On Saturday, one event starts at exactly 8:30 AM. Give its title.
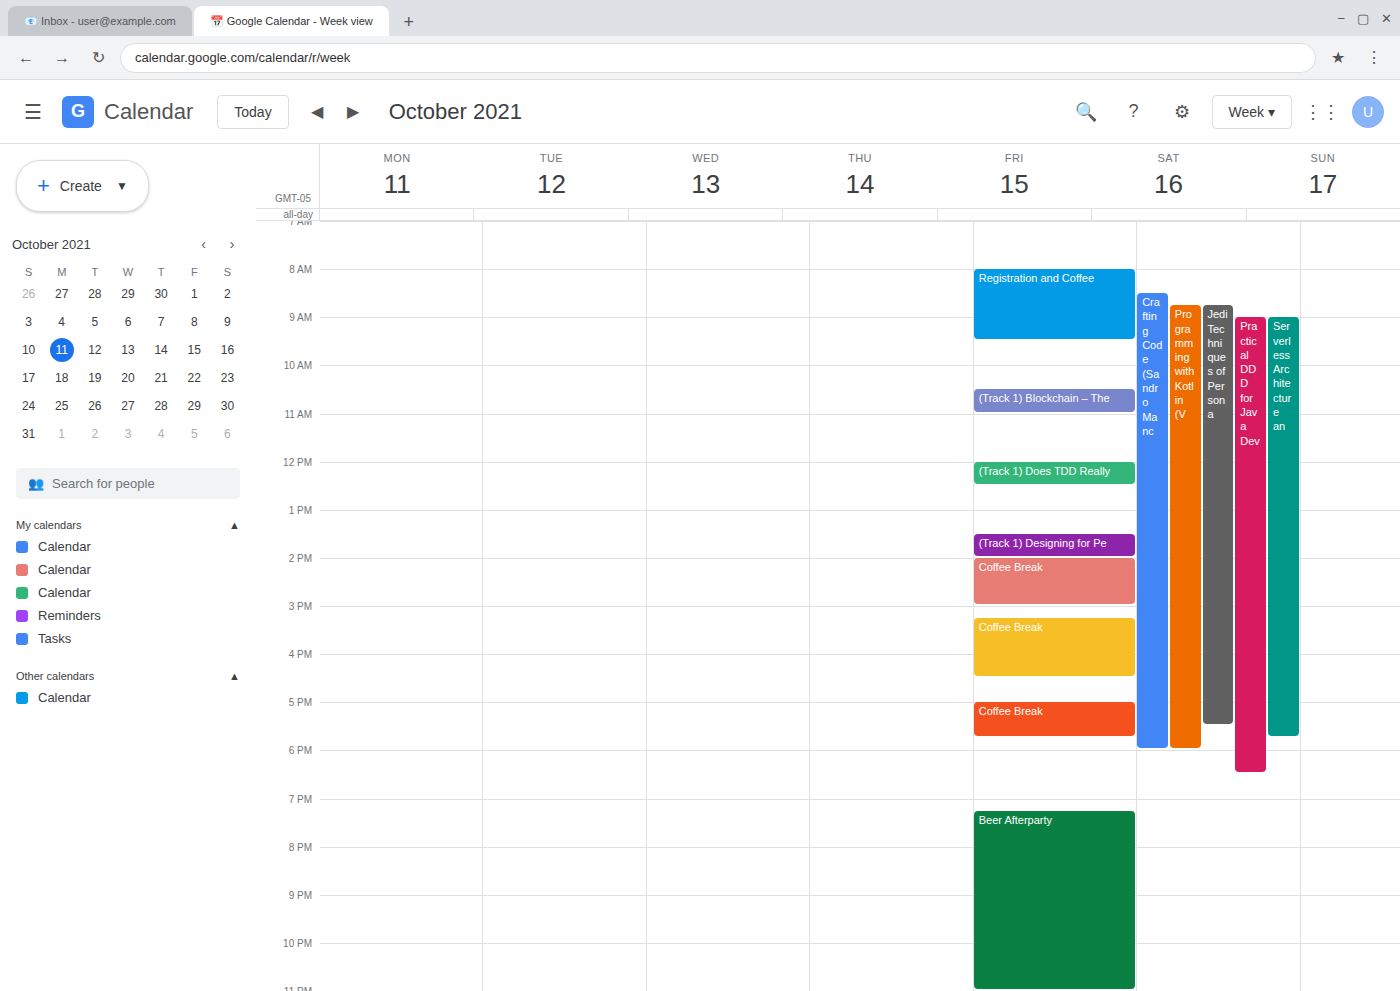
"Crafting Code (Sandro Manc"